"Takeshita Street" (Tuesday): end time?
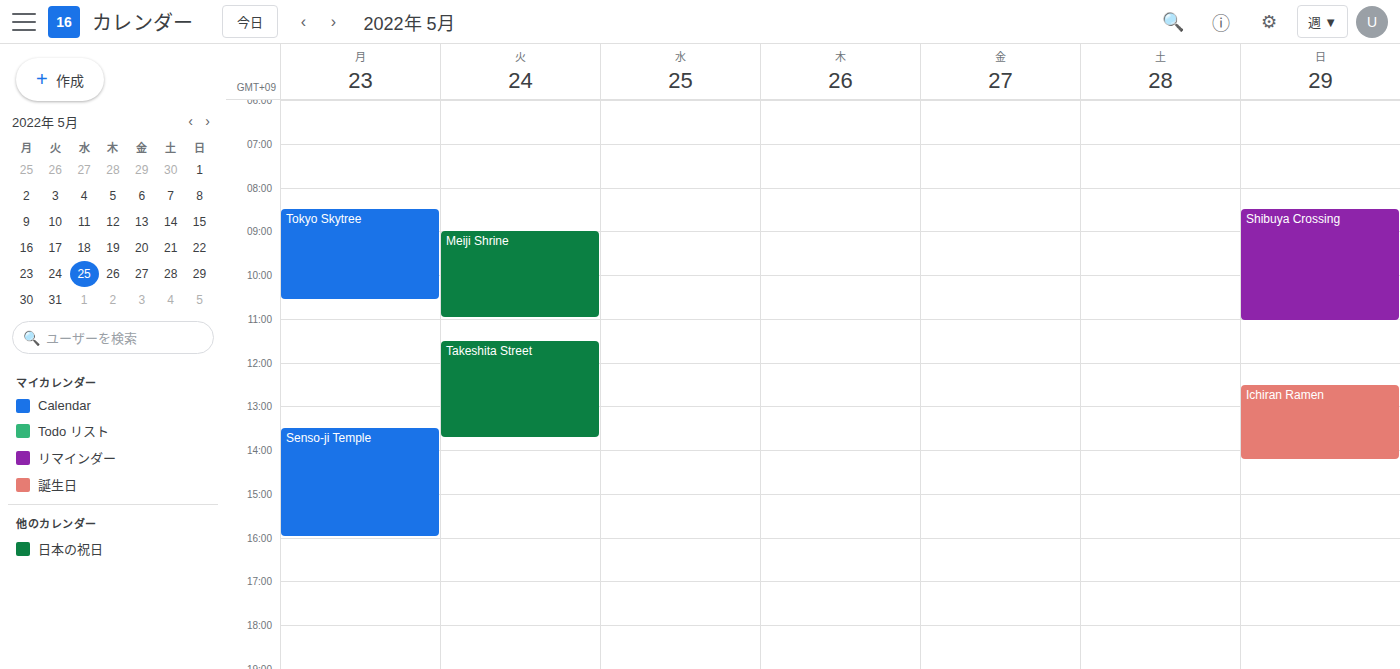
1:45 PM